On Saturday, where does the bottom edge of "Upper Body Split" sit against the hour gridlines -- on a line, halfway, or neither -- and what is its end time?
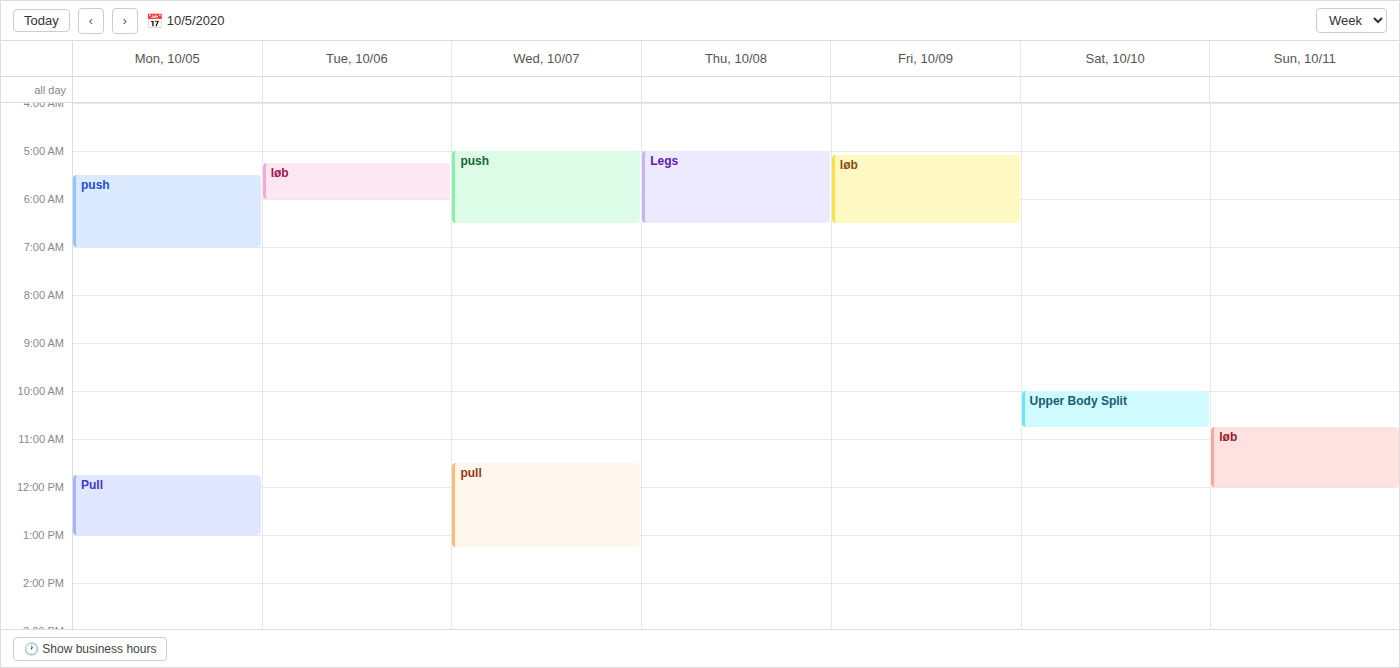
10:45 AM -- neither: three quarters of the way from the 10 AM line to the 11 AM line.